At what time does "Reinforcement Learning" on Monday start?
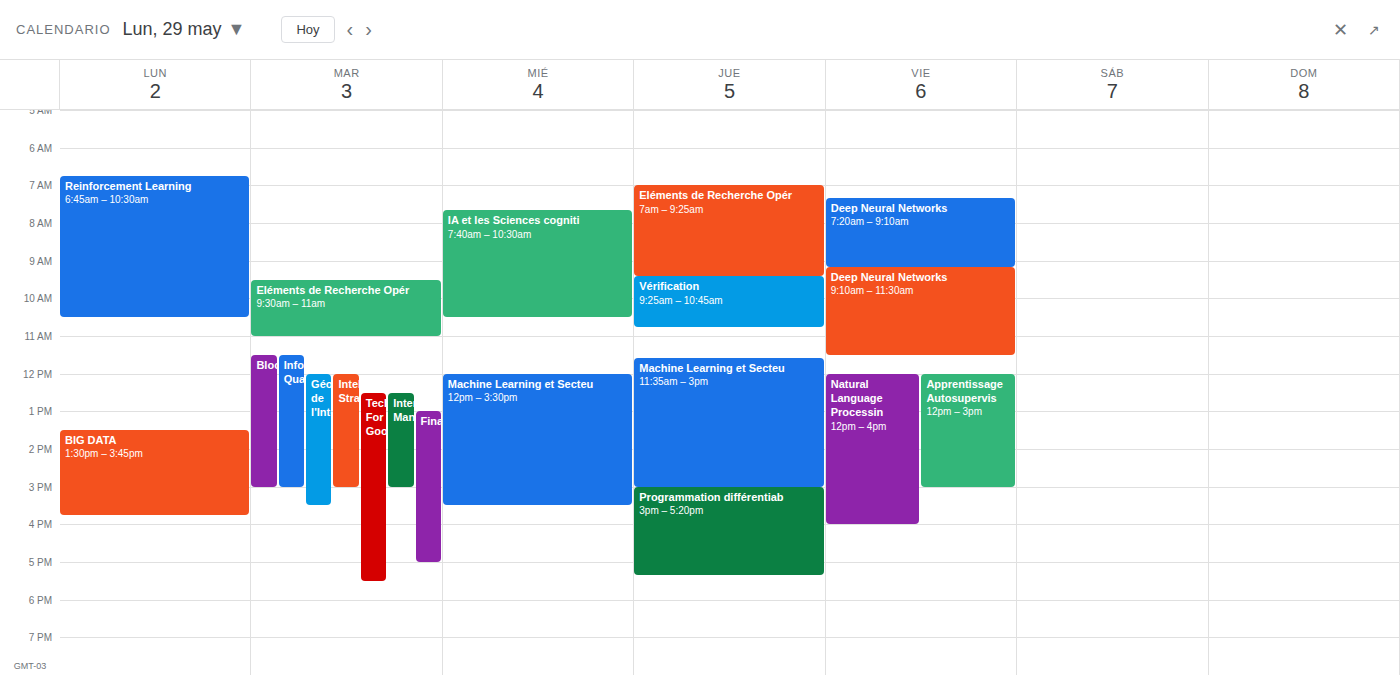
6:45 AM